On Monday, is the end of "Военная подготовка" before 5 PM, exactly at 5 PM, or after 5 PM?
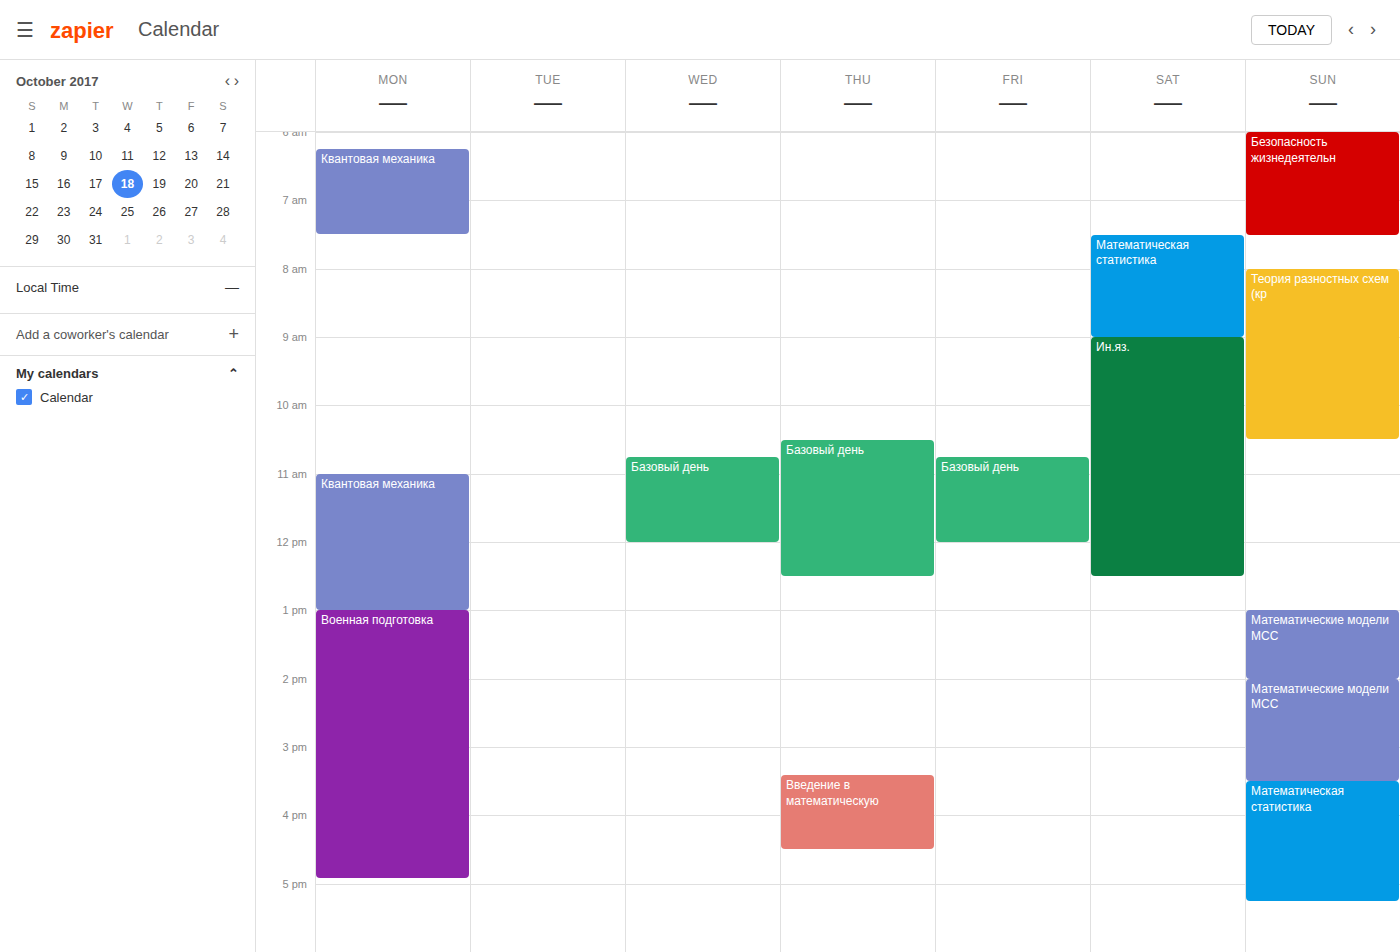
4:55 PM -- before 5 PM, 5 minutes above the 5 PM line.